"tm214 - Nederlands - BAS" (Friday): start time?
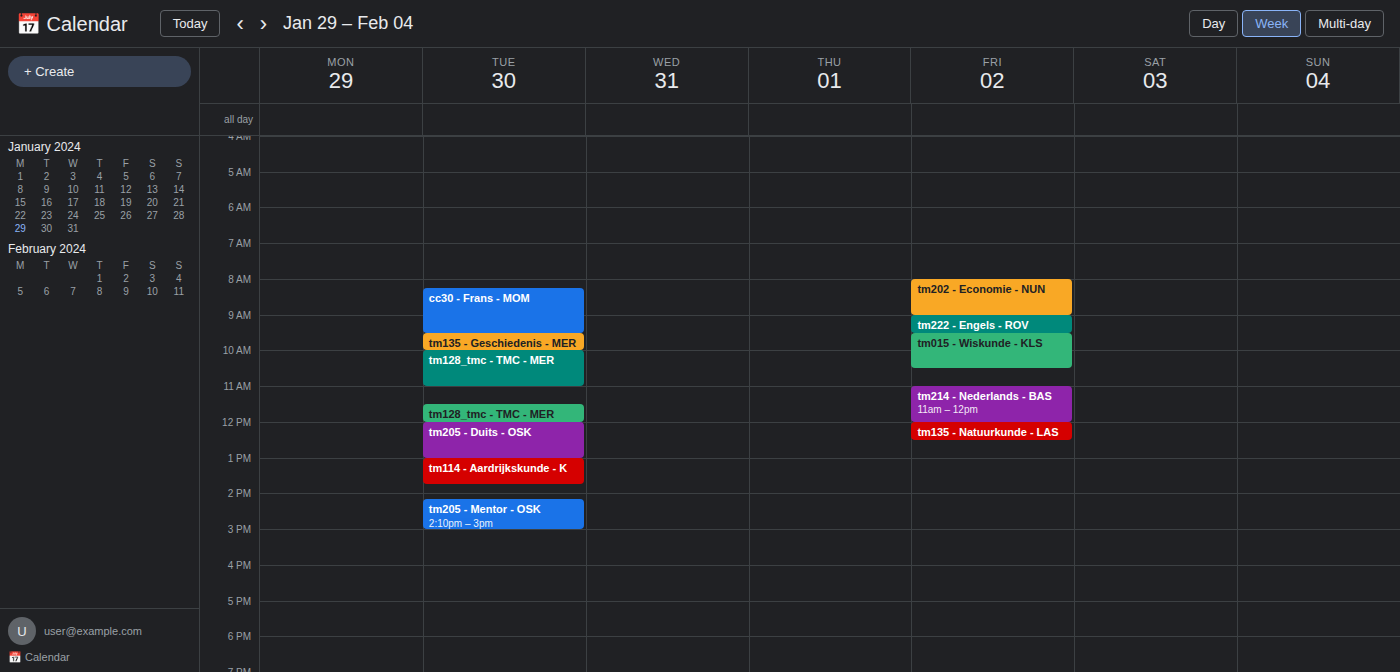
11:00